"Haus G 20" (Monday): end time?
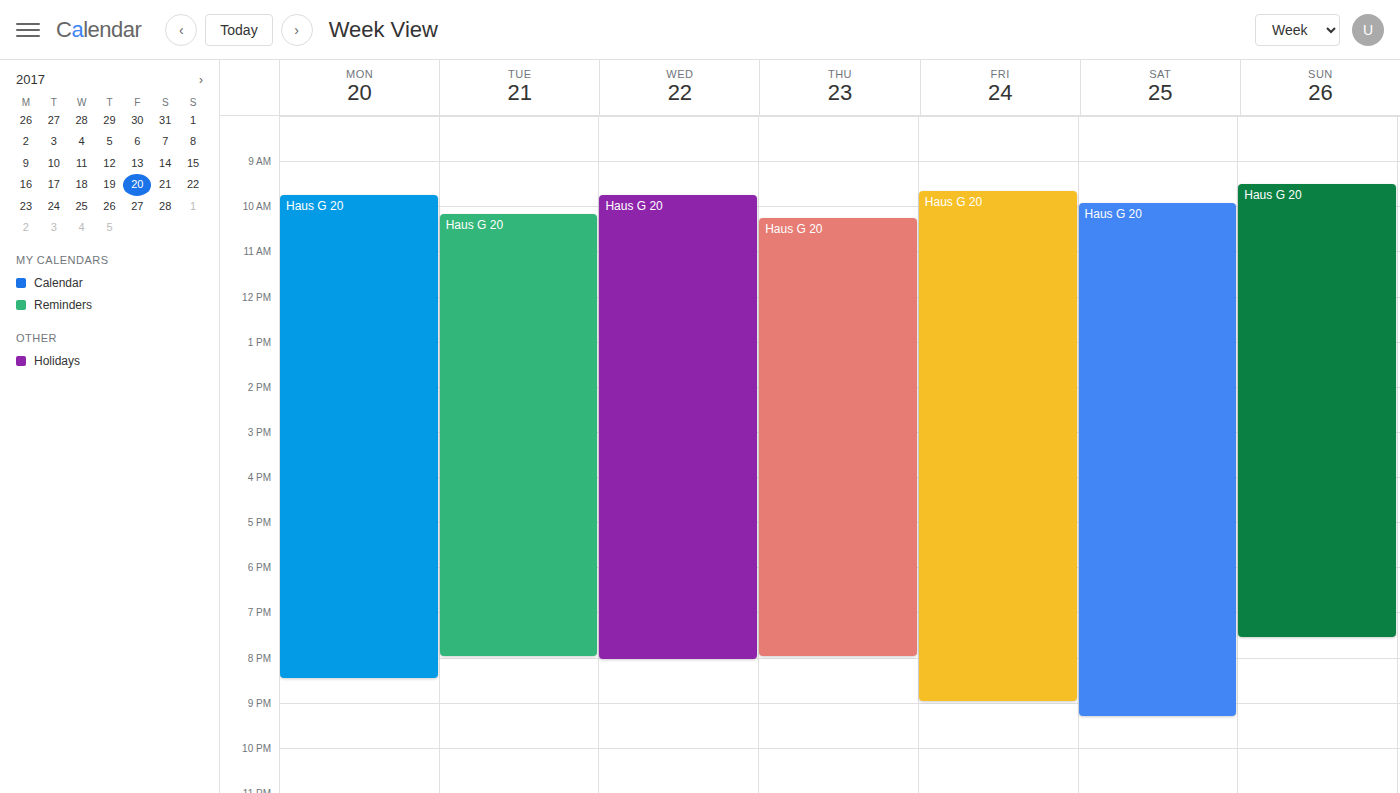
8:30 PM